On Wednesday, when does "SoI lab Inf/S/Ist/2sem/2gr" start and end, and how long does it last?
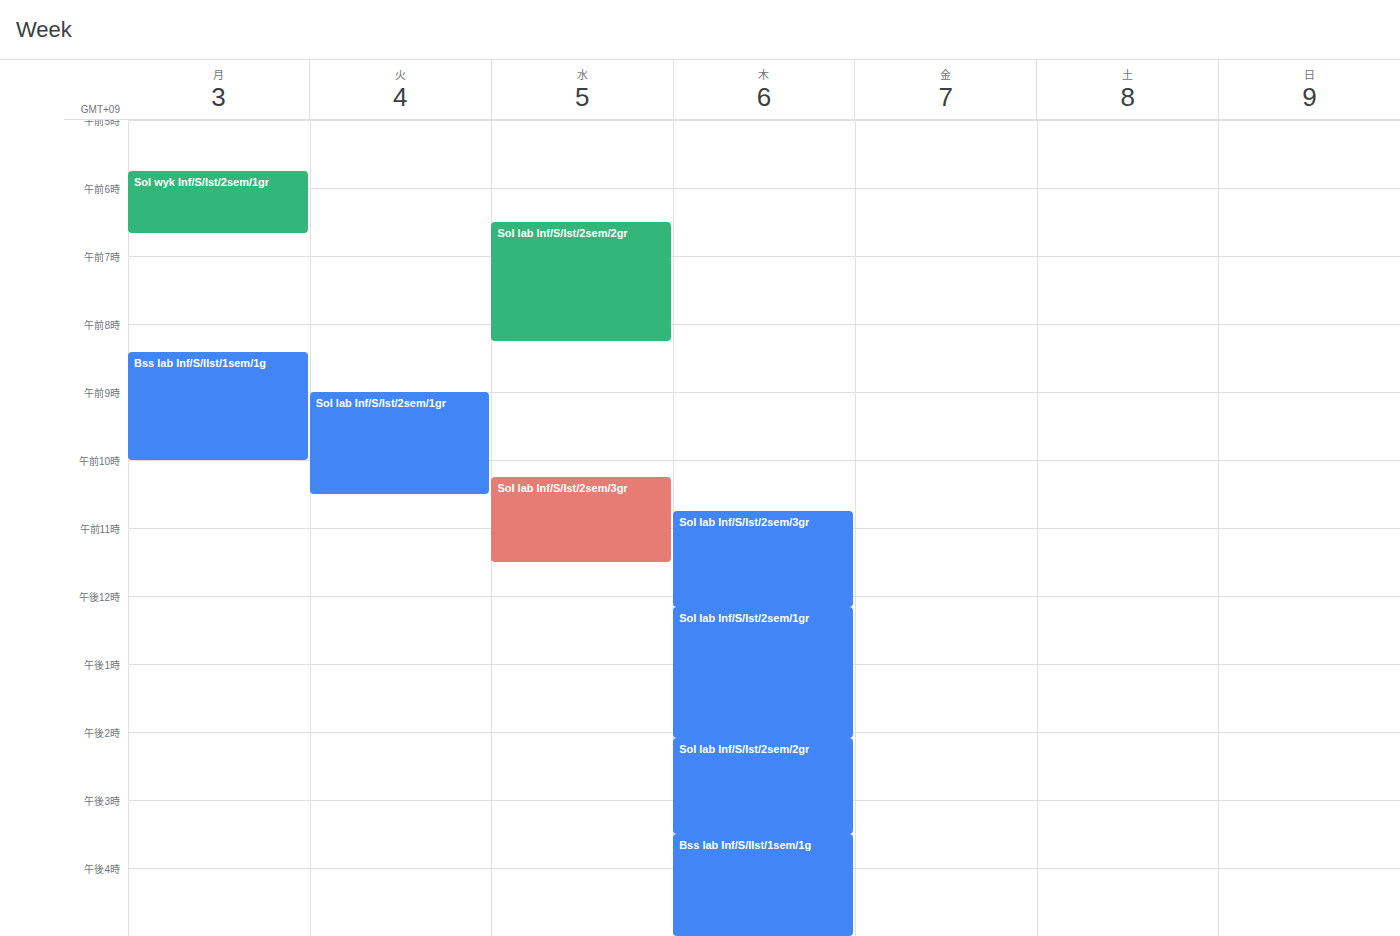
6:30 AM to 8:15 AM, 1 hour 45 minutes